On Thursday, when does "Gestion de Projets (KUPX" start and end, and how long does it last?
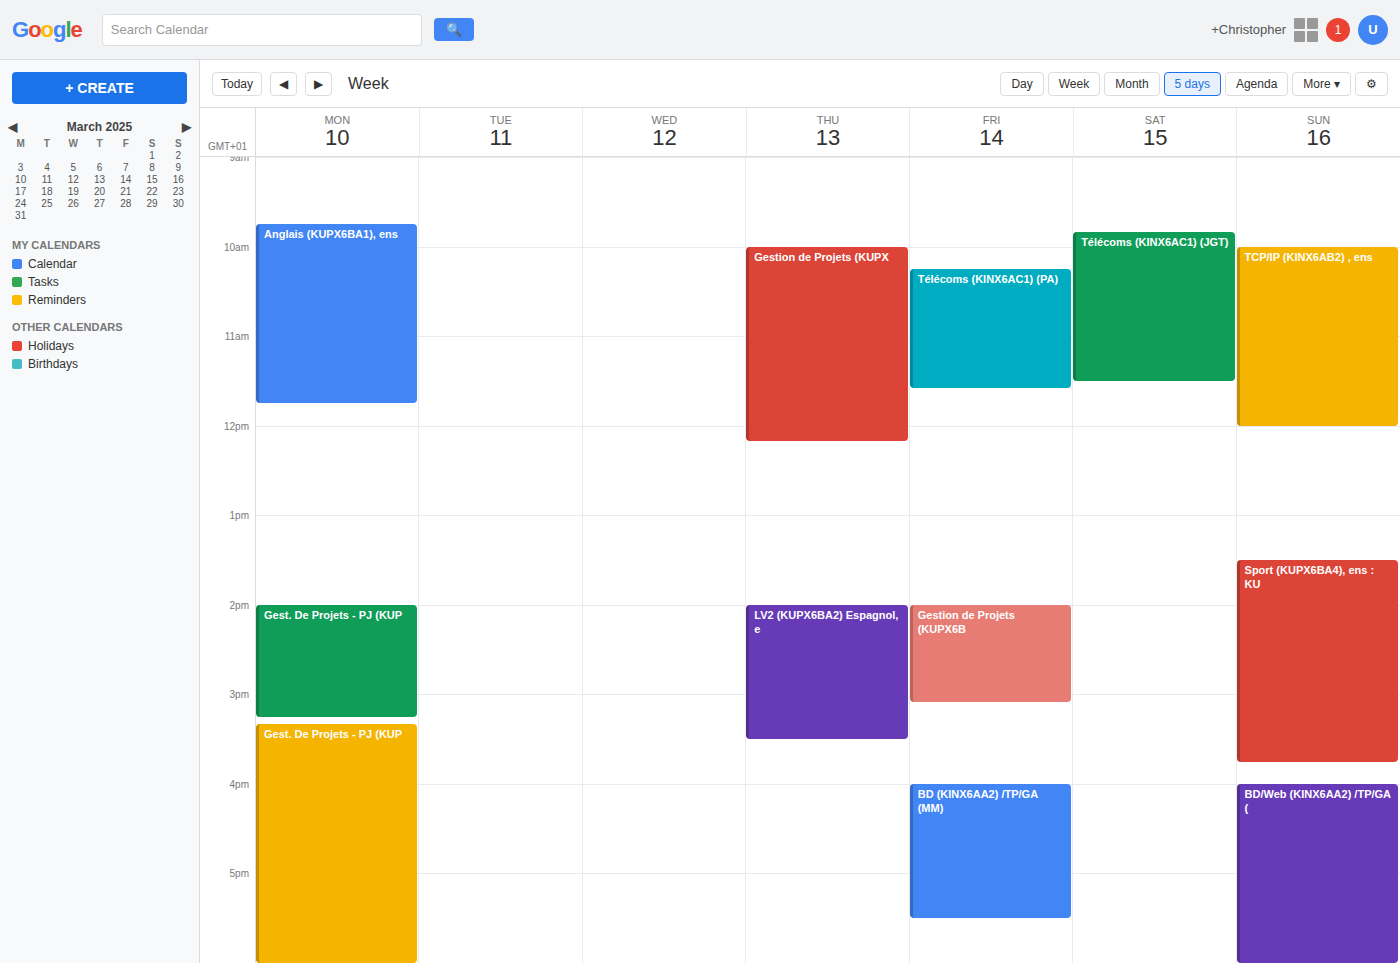
10:00 AM to 12:10 PM, 2 hours 10 minutes